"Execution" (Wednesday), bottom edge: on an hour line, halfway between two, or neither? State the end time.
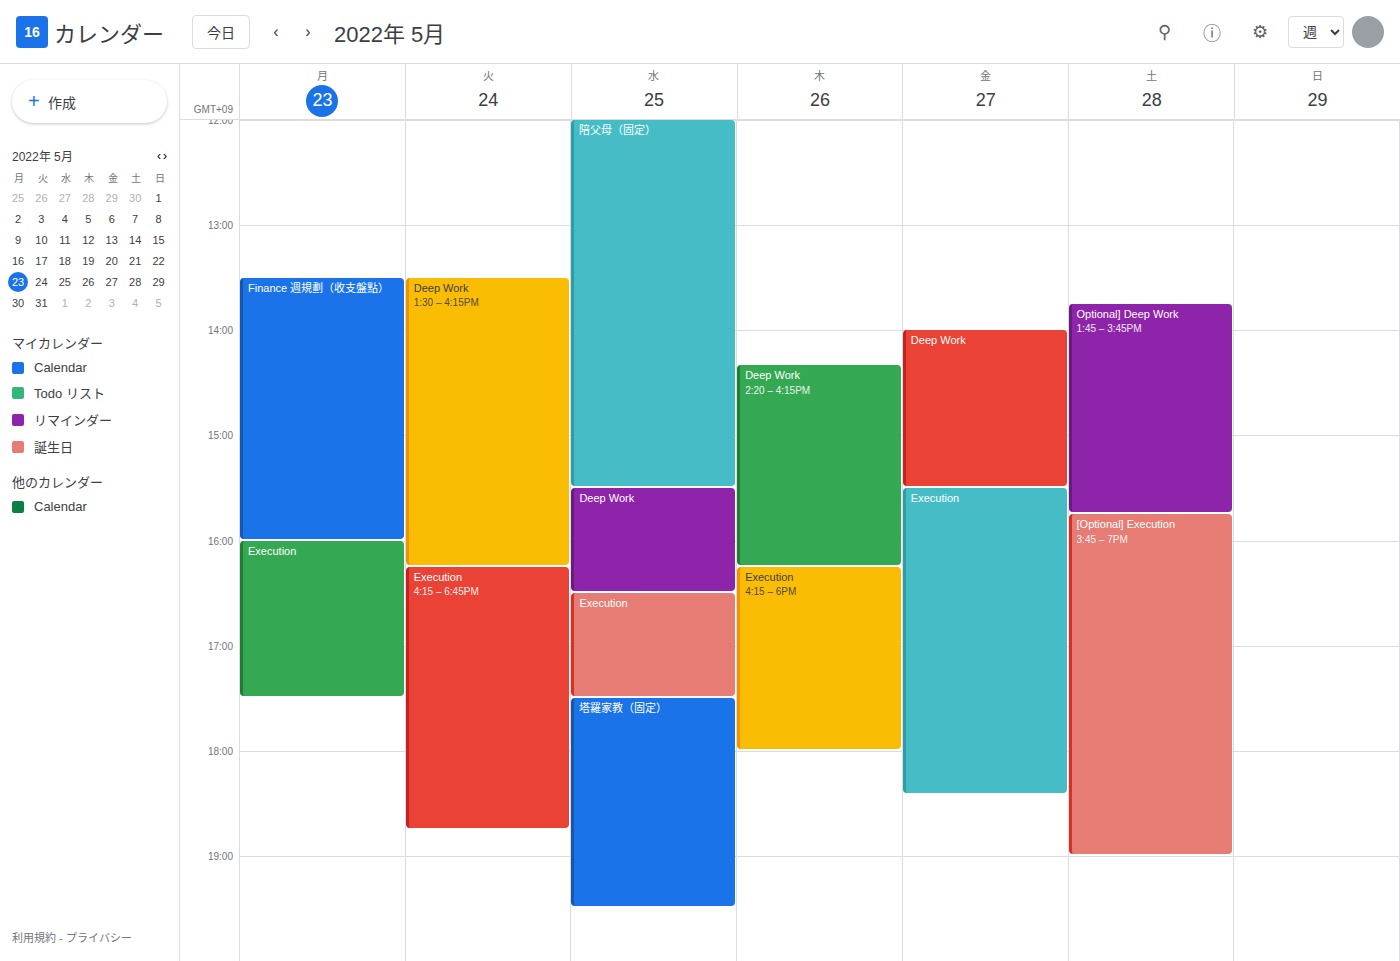
5:30 PM -- halfway between the 5 PM and 6 PM lines.